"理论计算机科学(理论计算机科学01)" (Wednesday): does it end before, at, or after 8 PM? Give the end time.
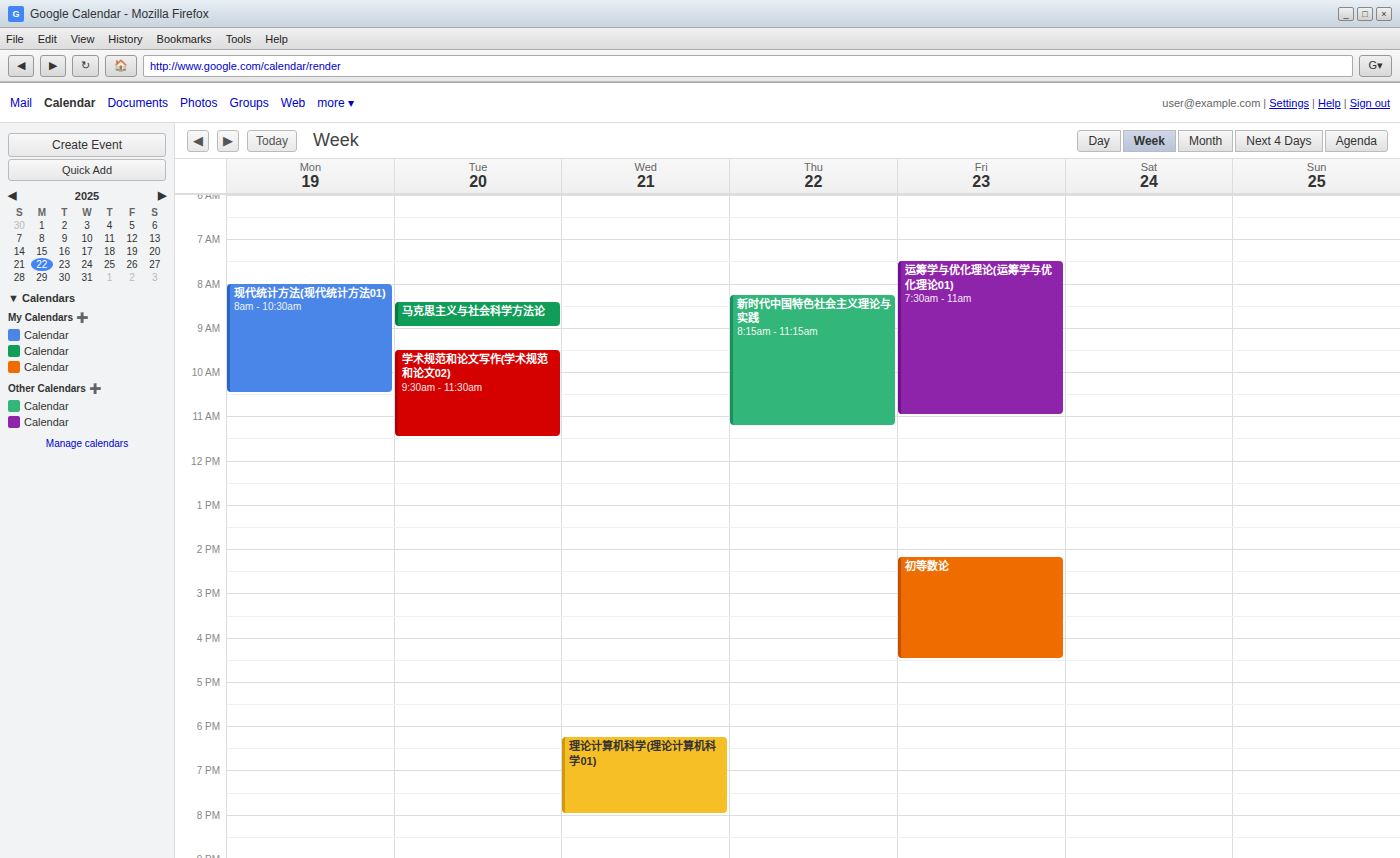
8:00 PM -- exactly at 8 PM, on the 8 PM line.